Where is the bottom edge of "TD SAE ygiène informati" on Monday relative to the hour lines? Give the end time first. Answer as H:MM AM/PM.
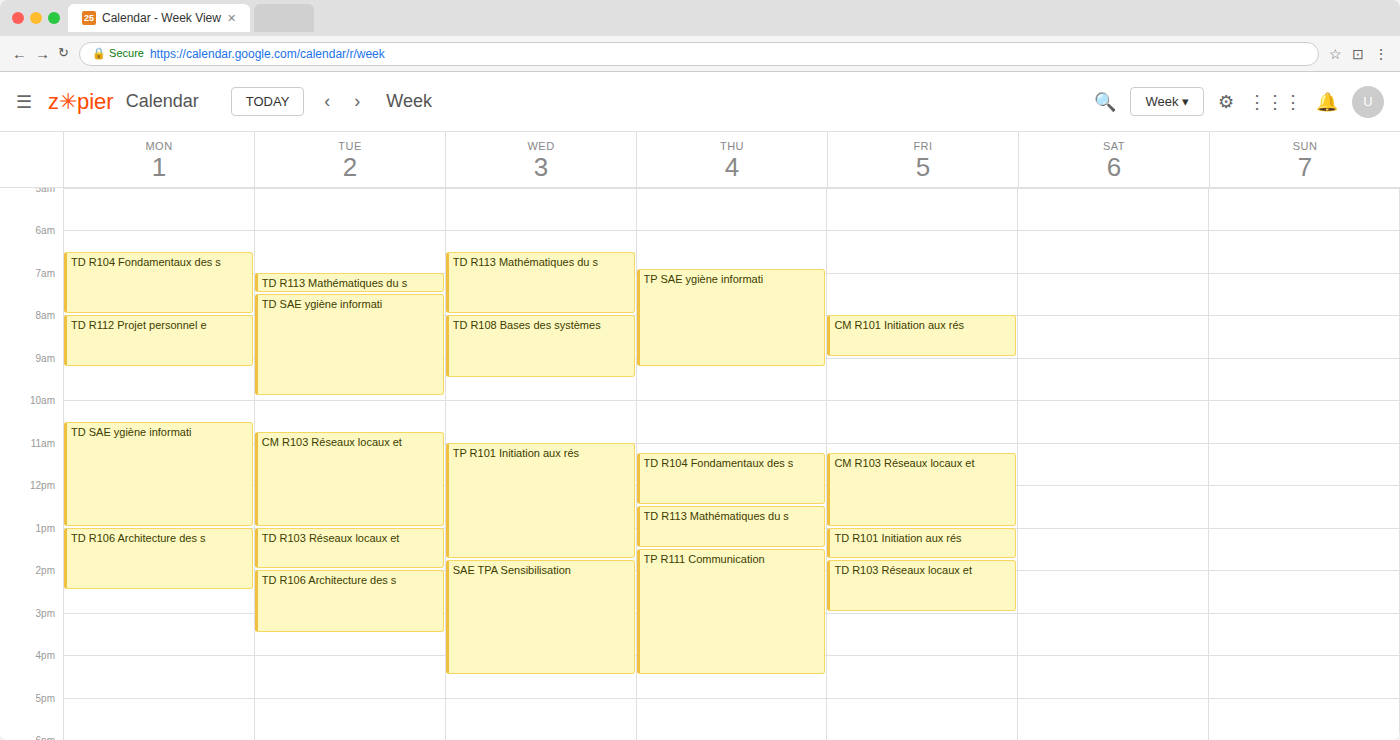
1:00 PM -- exactly on the 1 PM line.